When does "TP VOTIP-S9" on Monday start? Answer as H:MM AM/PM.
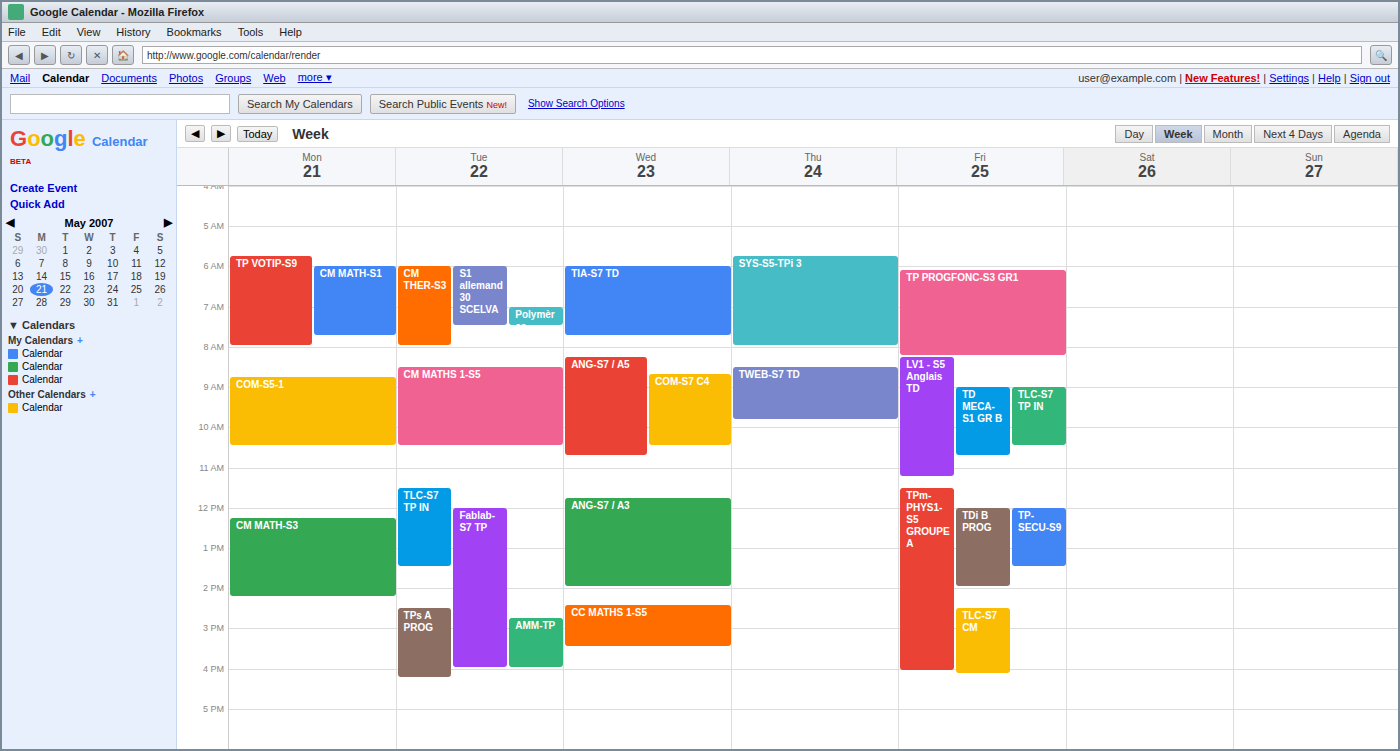
5:45 AM